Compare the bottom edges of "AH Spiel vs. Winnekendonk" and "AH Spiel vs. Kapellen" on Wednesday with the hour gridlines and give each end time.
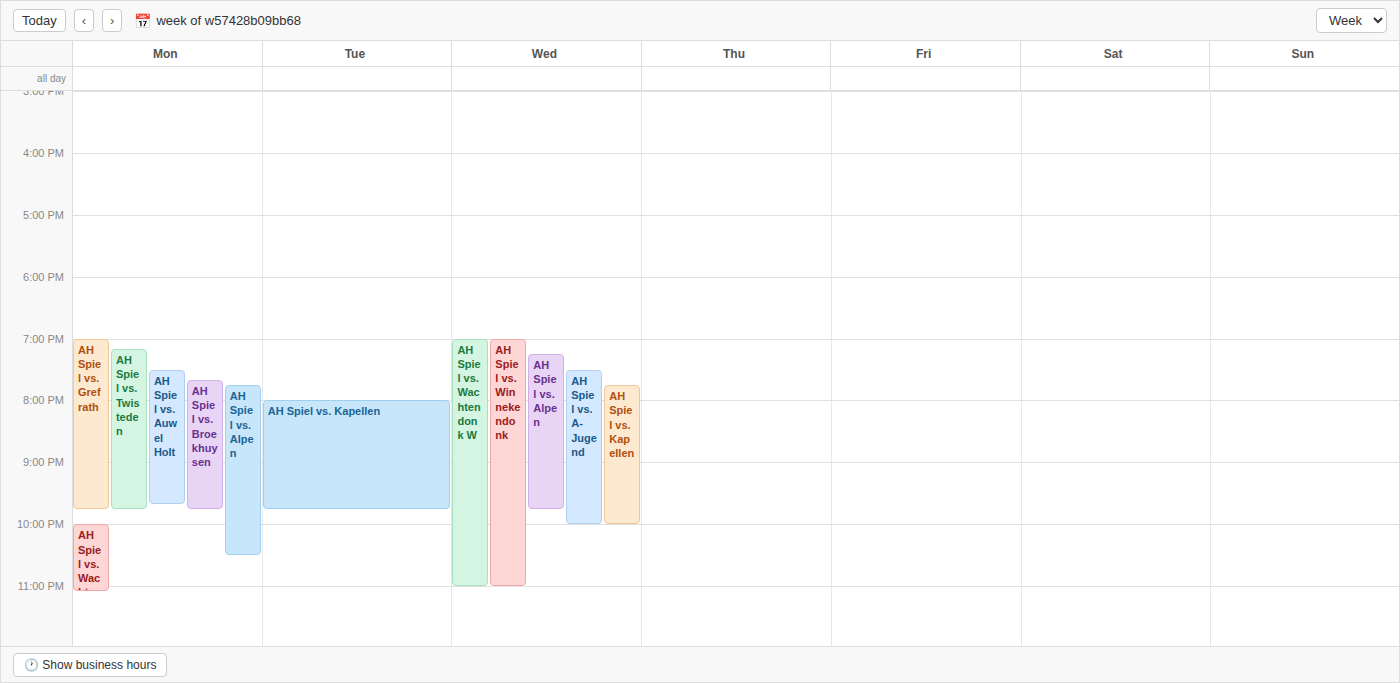
"AH Spiel vs. Winnekendonk": 23:00, exactly on the 23:00 line. "AH Spiel vs. Kapellen": 22:00, exactly on the 22:00 line.